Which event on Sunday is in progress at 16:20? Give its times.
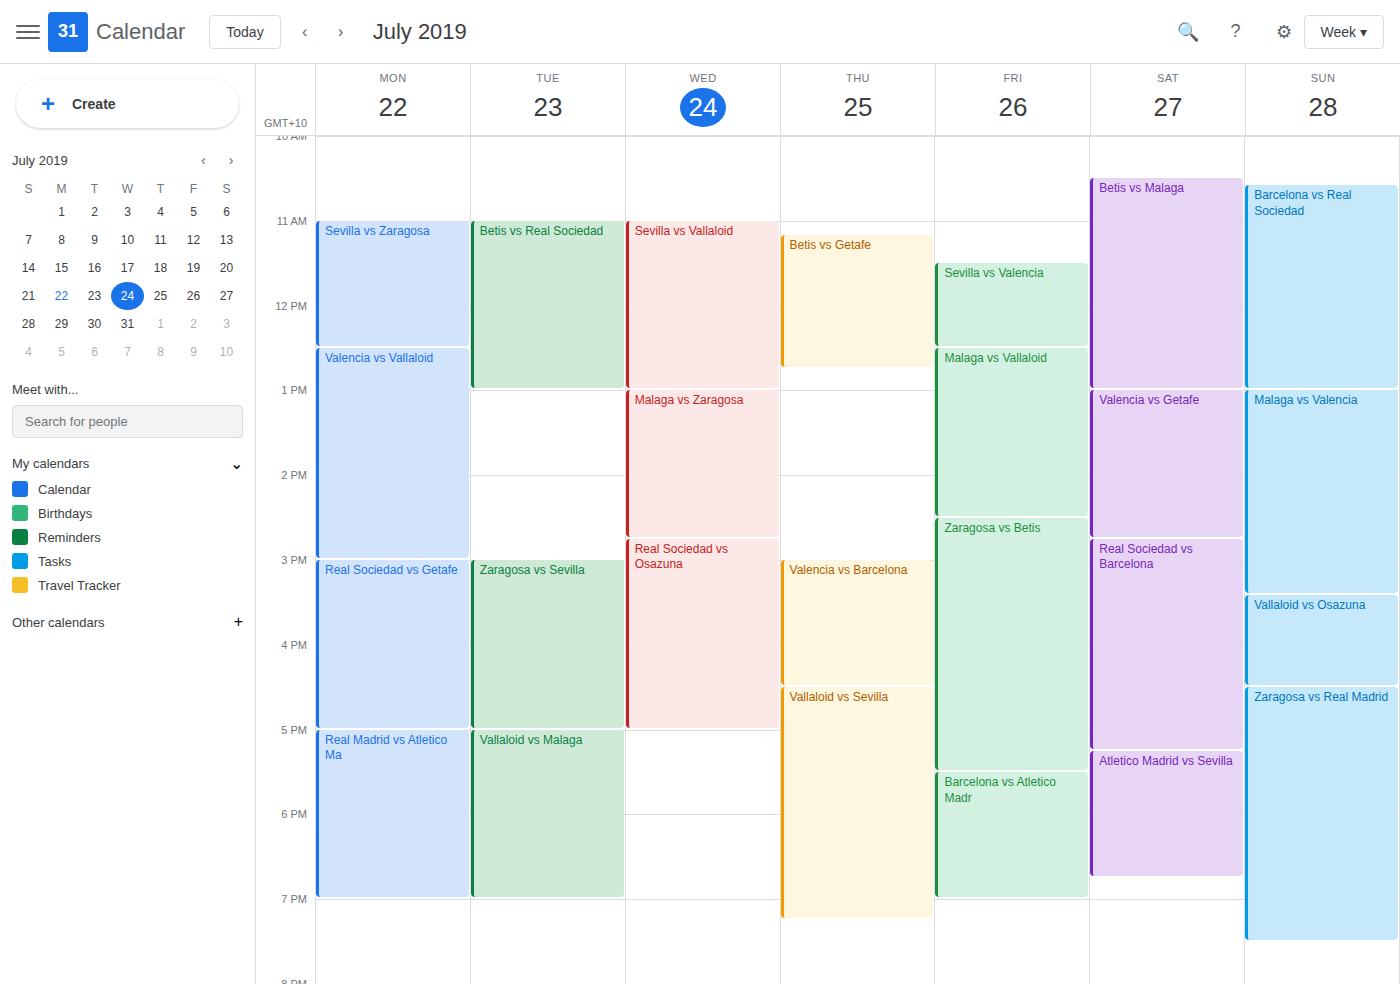
"Vallaloid vs Osazuna", 15:25 to 16:30